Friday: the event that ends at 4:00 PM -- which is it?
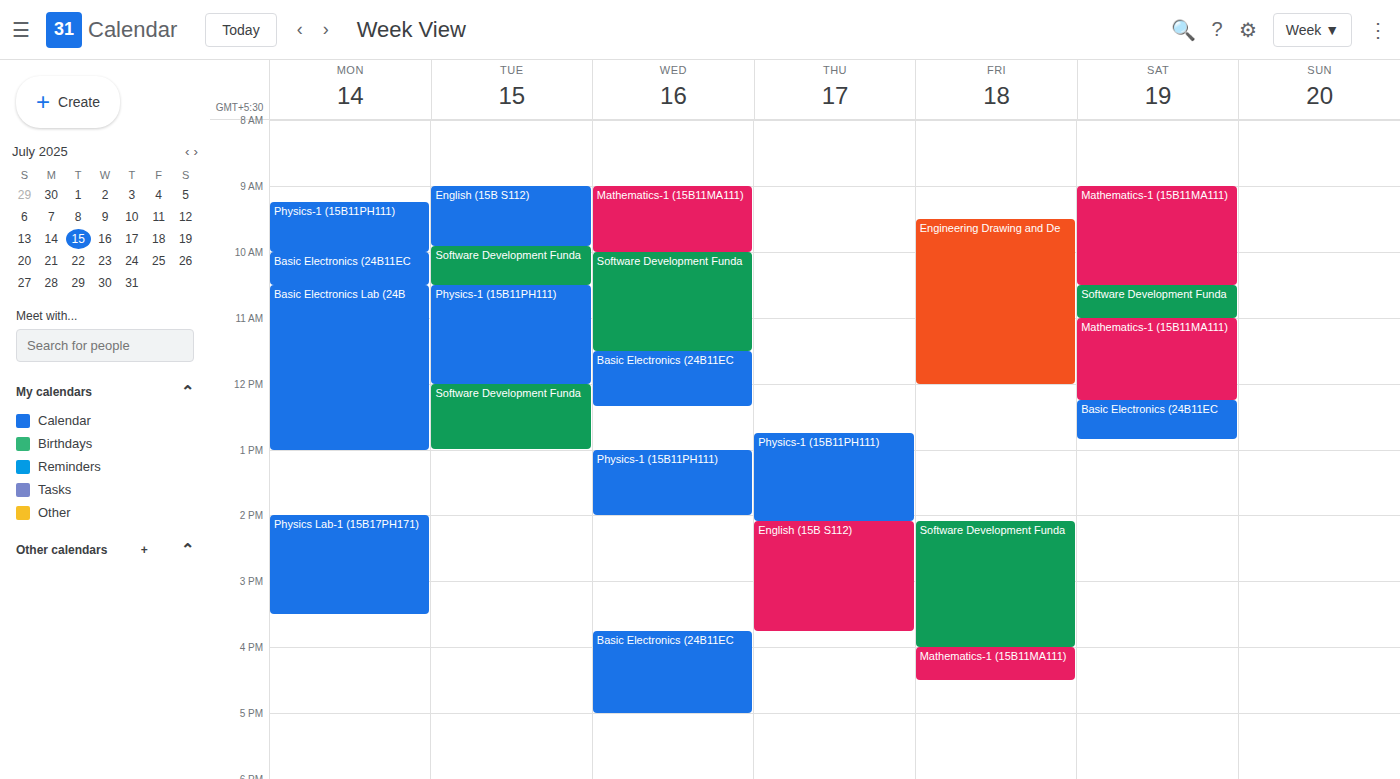
"Software Development Funda"